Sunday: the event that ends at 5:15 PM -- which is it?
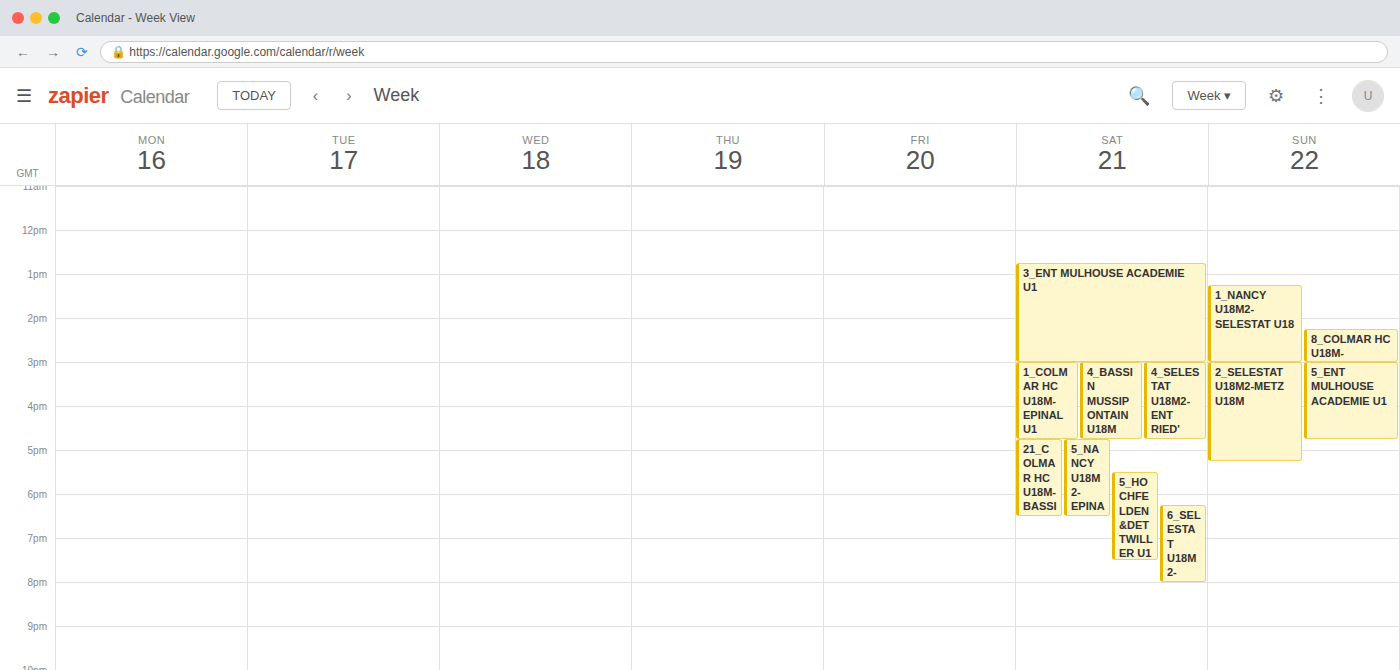
"2_SELESTAT U18M2-METZ U18M"